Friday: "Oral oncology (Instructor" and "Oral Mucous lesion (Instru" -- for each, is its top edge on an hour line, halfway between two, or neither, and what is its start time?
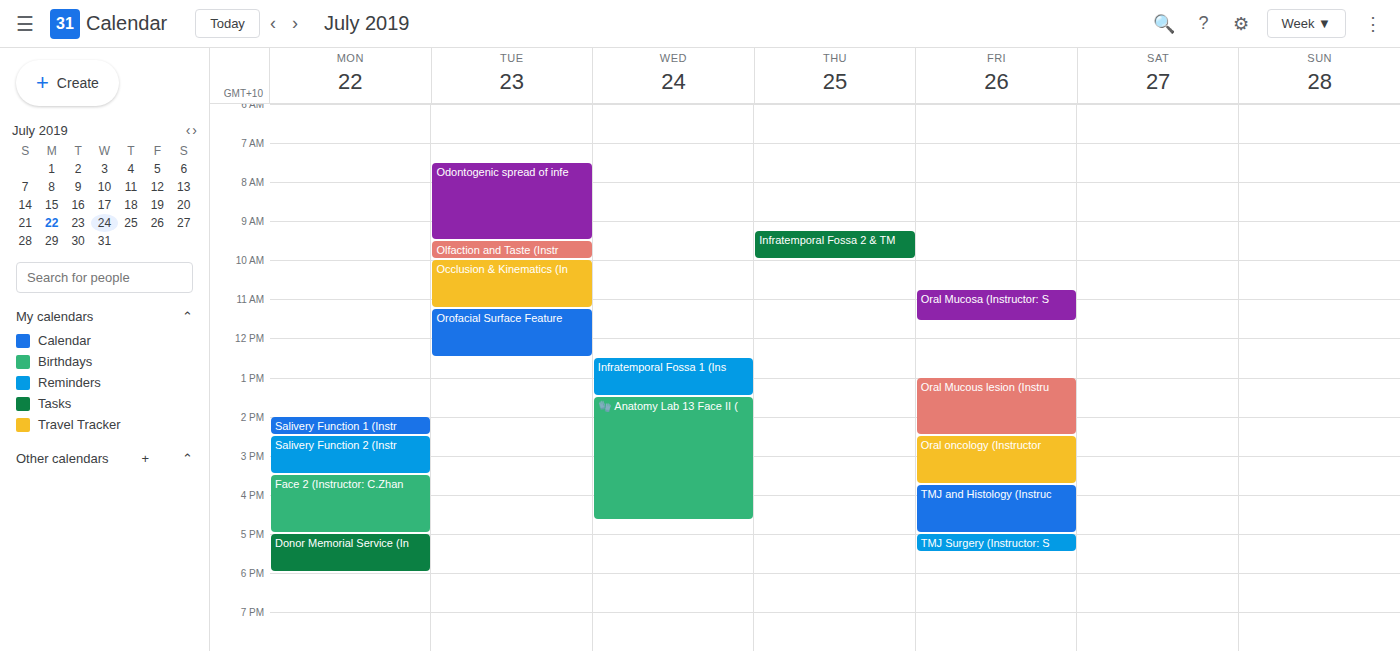
"Oral oncology (Instructor": 2:30 PM, halfway between the 2 PM and 3 PM lines. "Oral Mucous lesion (Instru": 1:00 PM, exactly on the 1 PM line.